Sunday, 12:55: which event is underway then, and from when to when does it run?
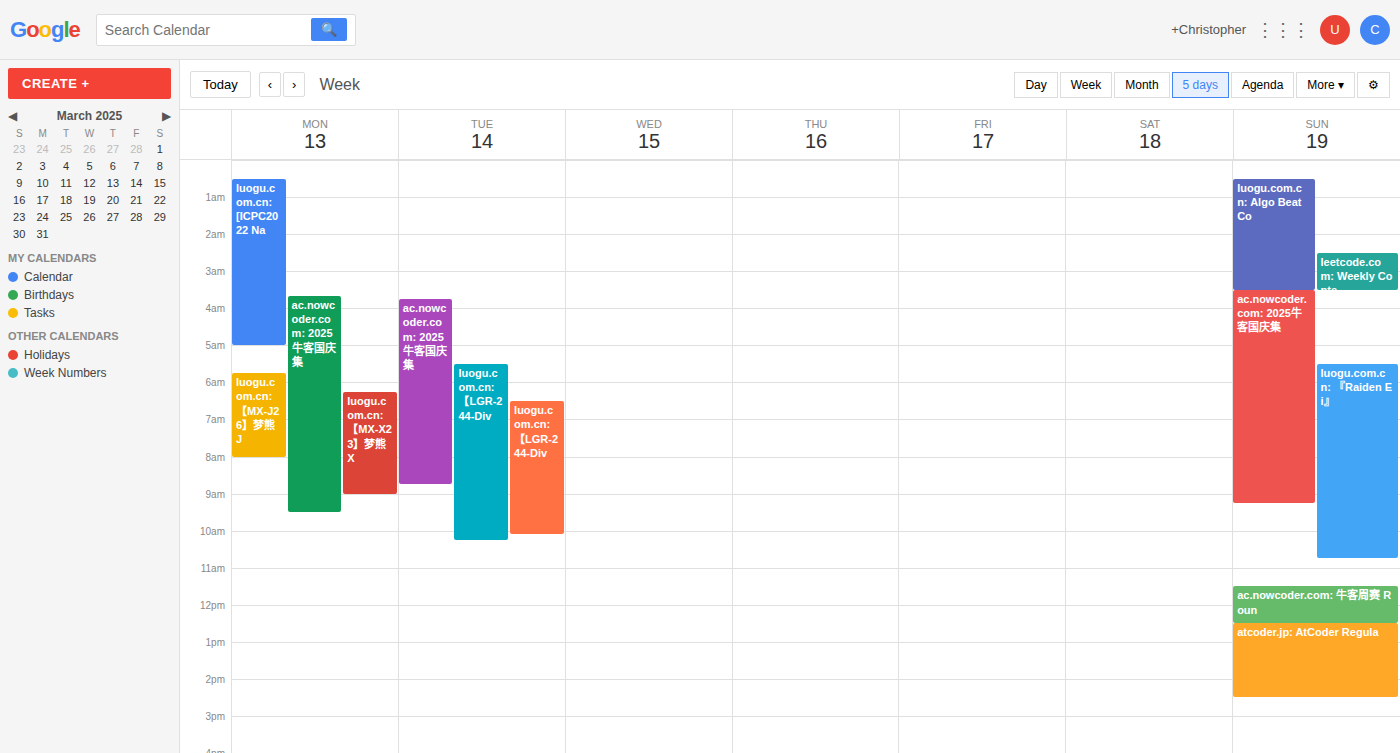
"atcoder.jp: AtCoder Regula", 12:30 to 14:30